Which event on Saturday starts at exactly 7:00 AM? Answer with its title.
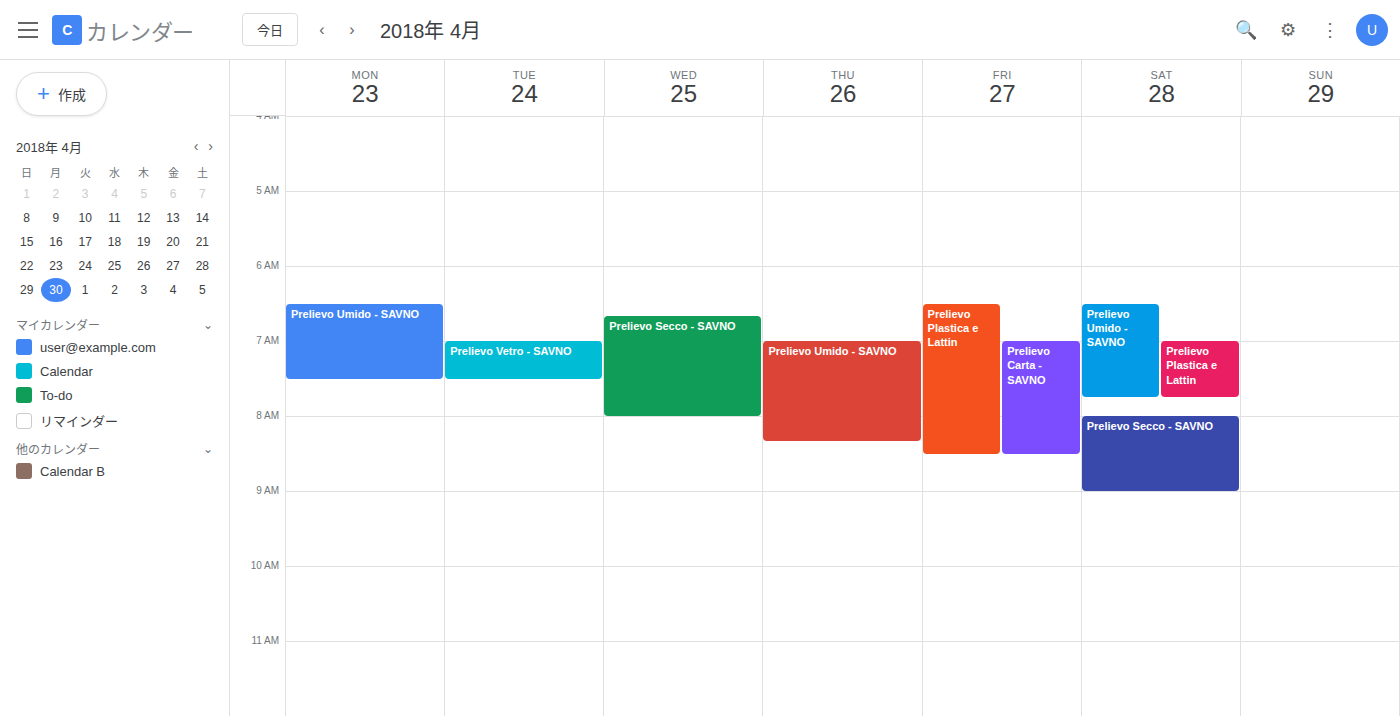
"Prelievo Plastica e Lattin"